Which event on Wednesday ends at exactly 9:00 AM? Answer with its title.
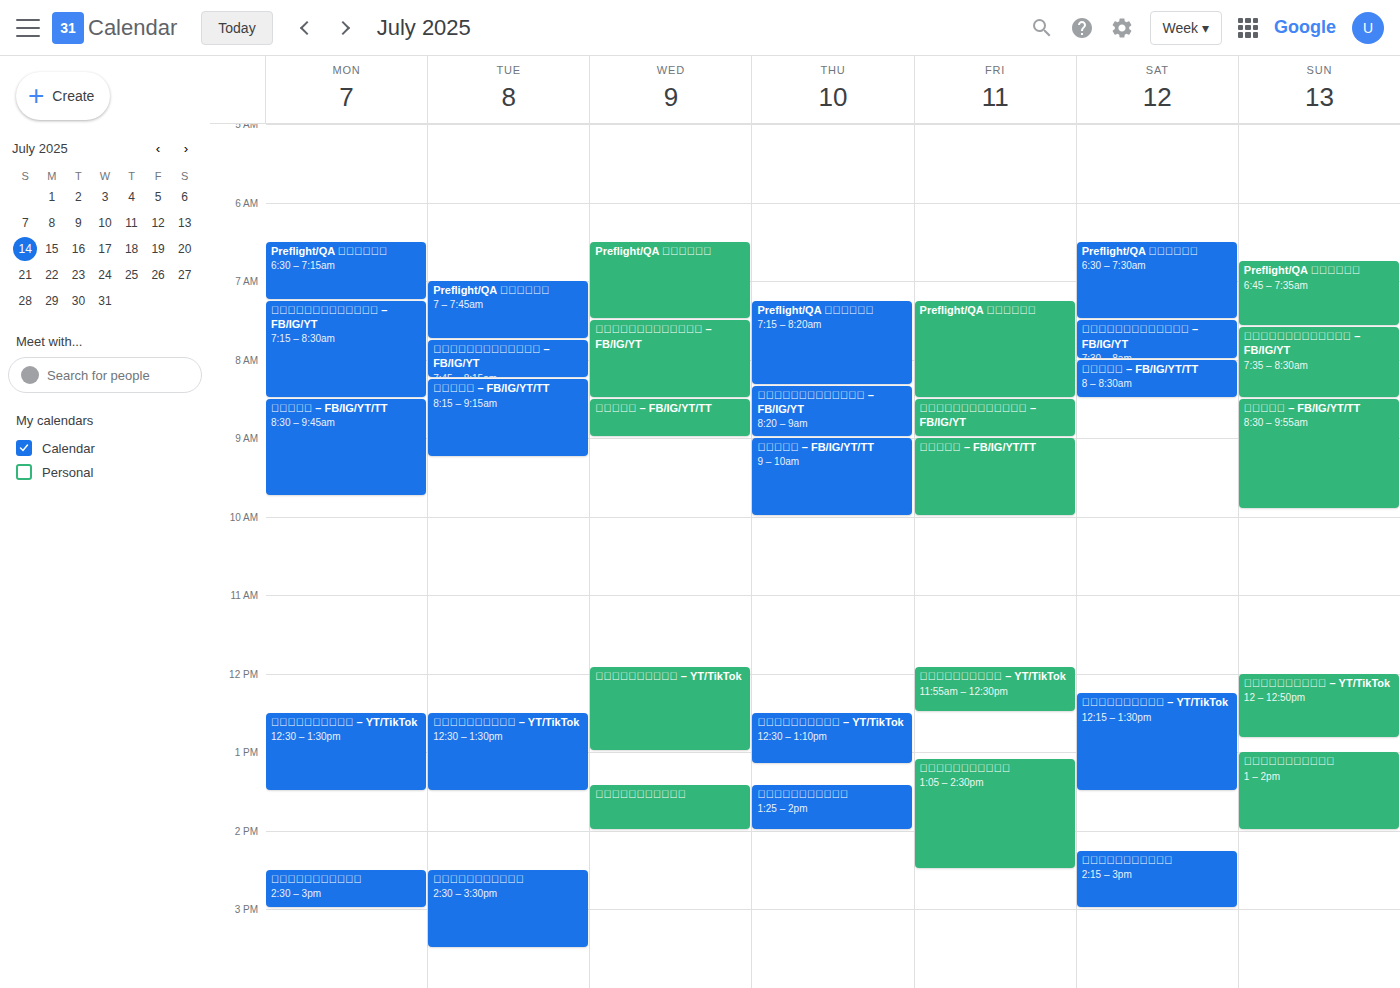
"คำคม – FB/IG/YT/TT"